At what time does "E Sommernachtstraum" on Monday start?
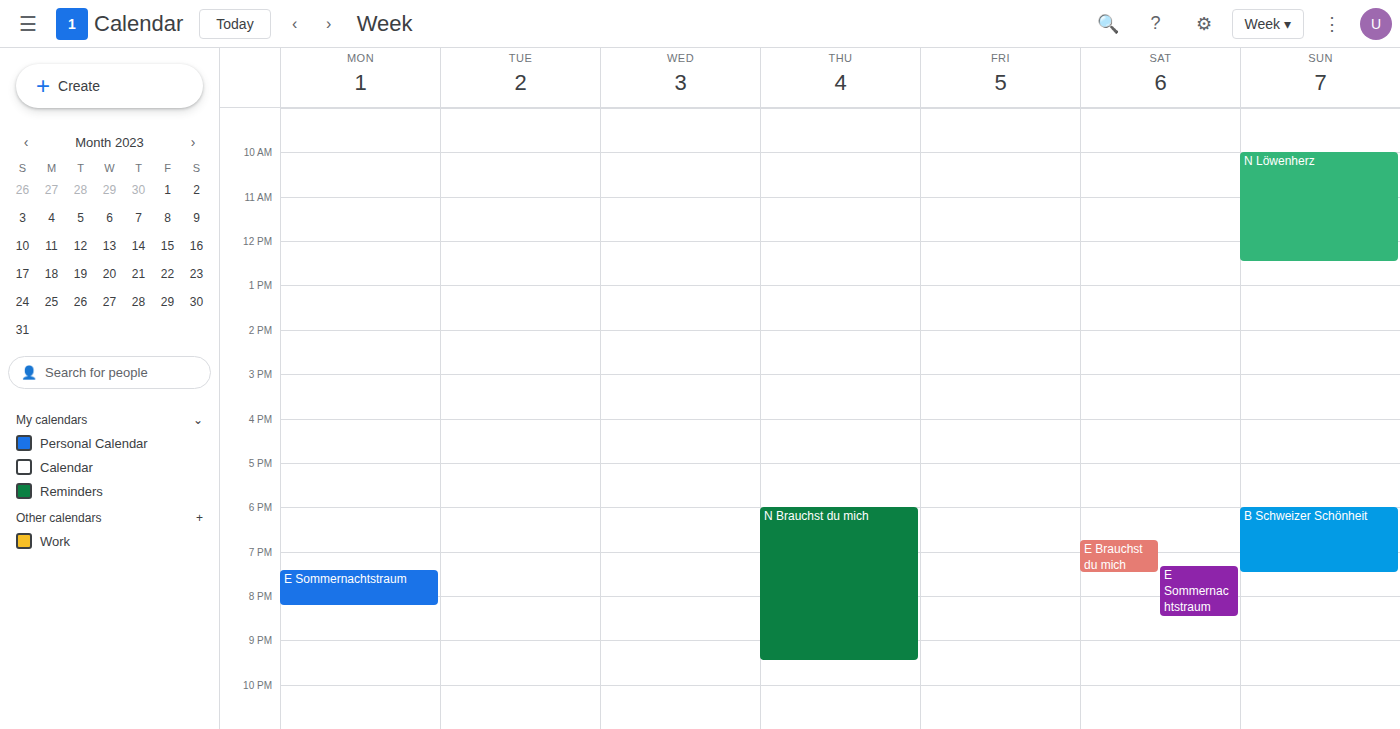
7:25 PM